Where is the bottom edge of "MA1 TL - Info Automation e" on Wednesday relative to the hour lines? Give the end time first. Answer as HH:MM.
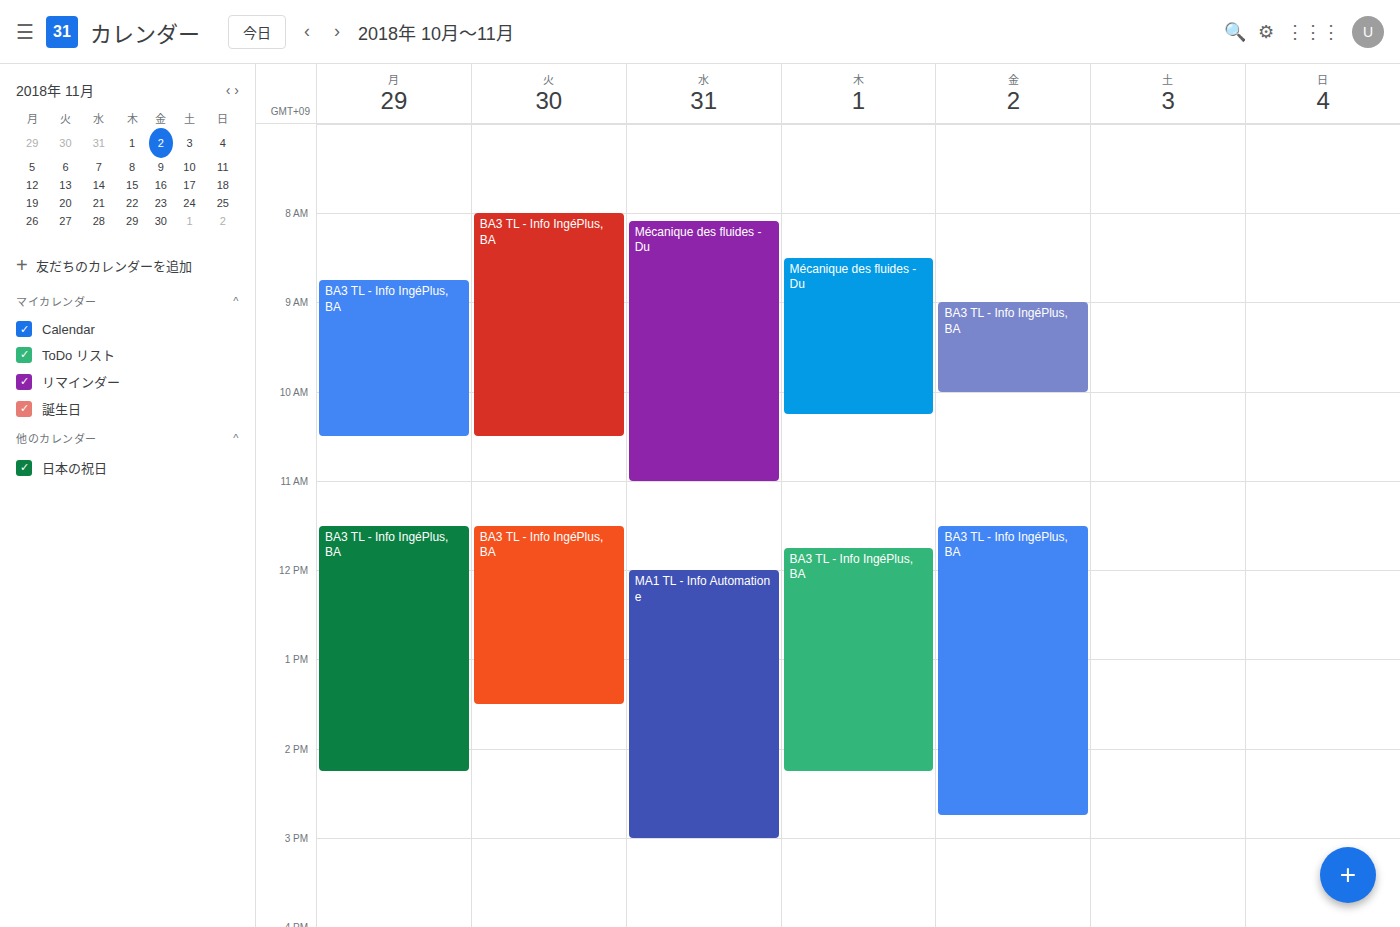
15:00 -- exactly on the 15:00 line.